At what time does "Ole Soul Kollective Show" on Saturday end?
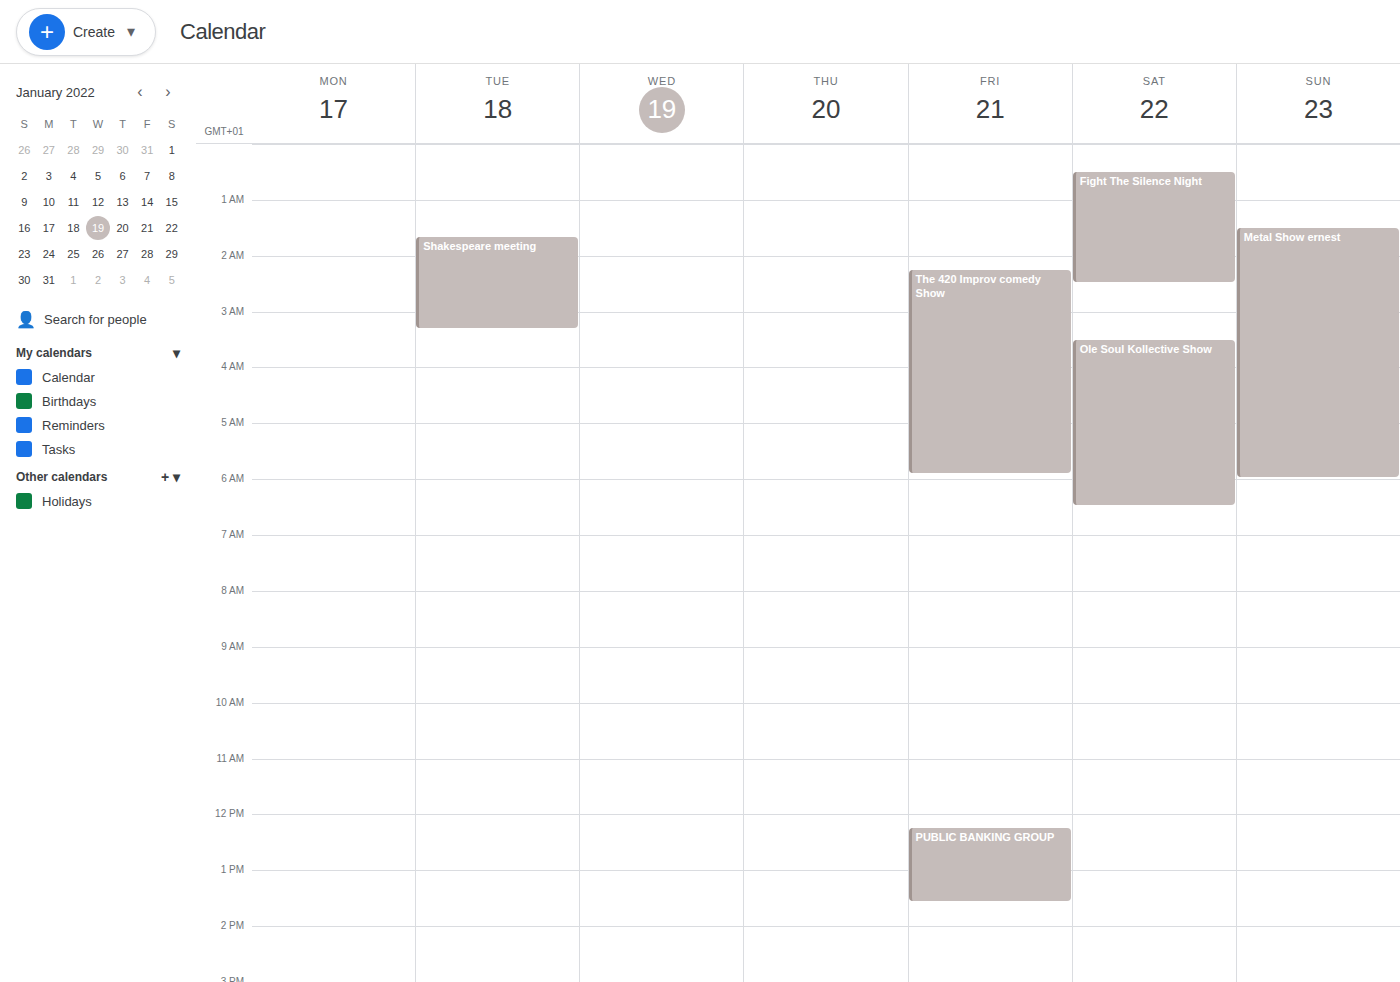
6:30 AM